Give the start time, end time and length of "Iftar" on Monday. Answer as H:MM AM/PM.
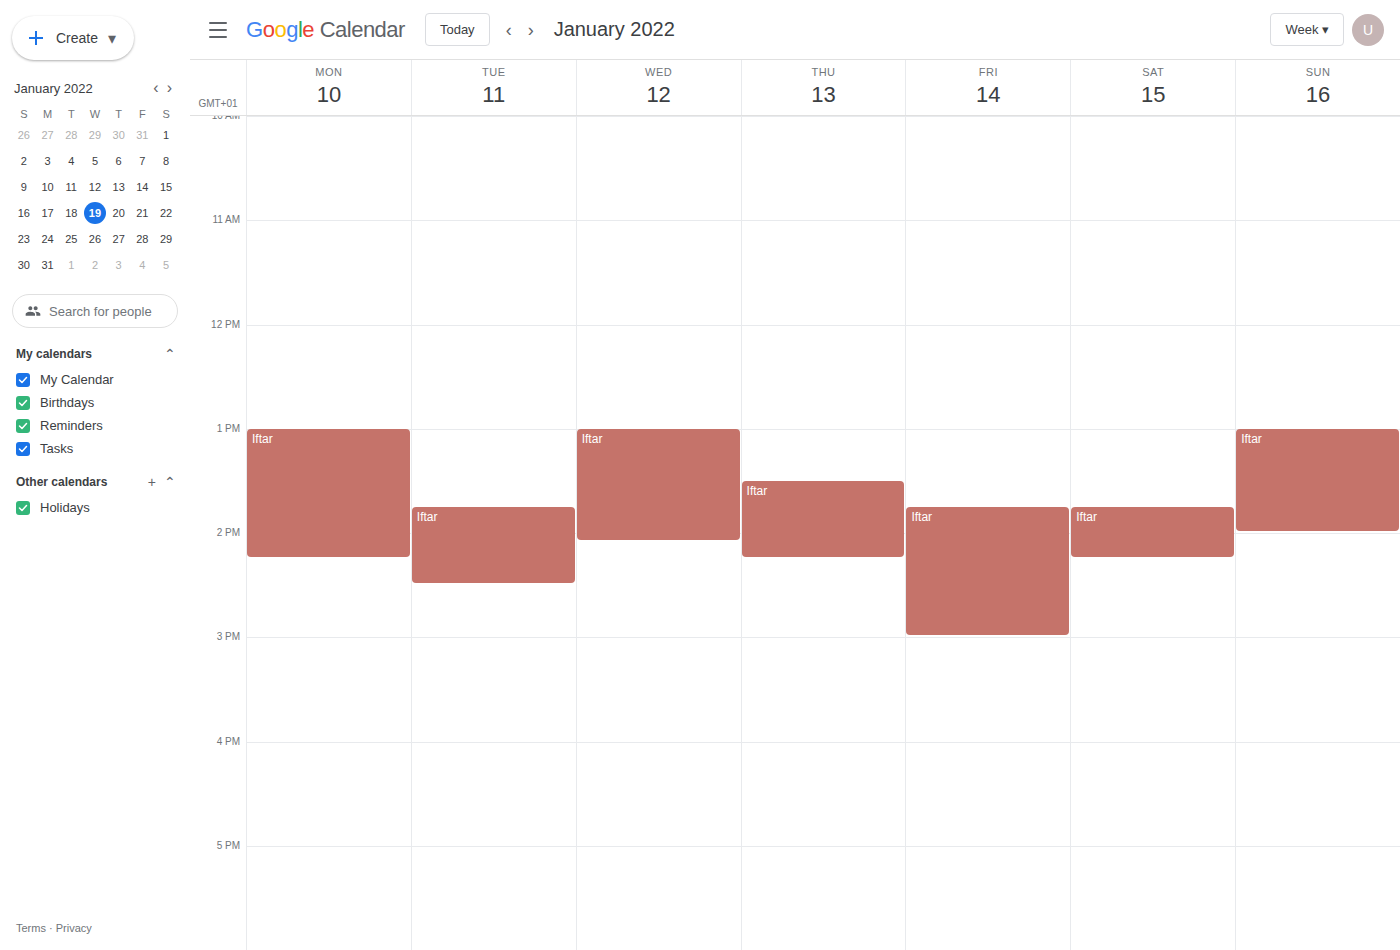
1:00 PM to 2:15 PM, 1 hour 15 minutes